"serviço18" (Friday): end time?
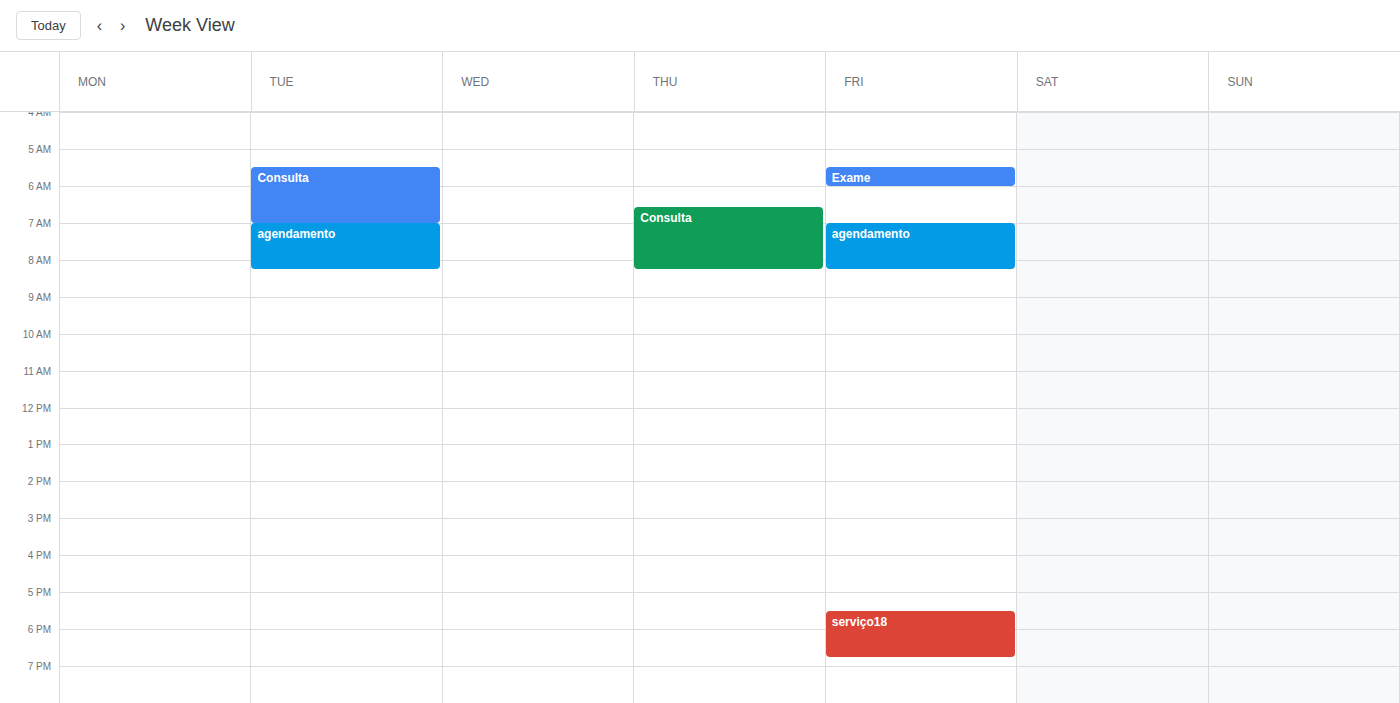
6:45 PM